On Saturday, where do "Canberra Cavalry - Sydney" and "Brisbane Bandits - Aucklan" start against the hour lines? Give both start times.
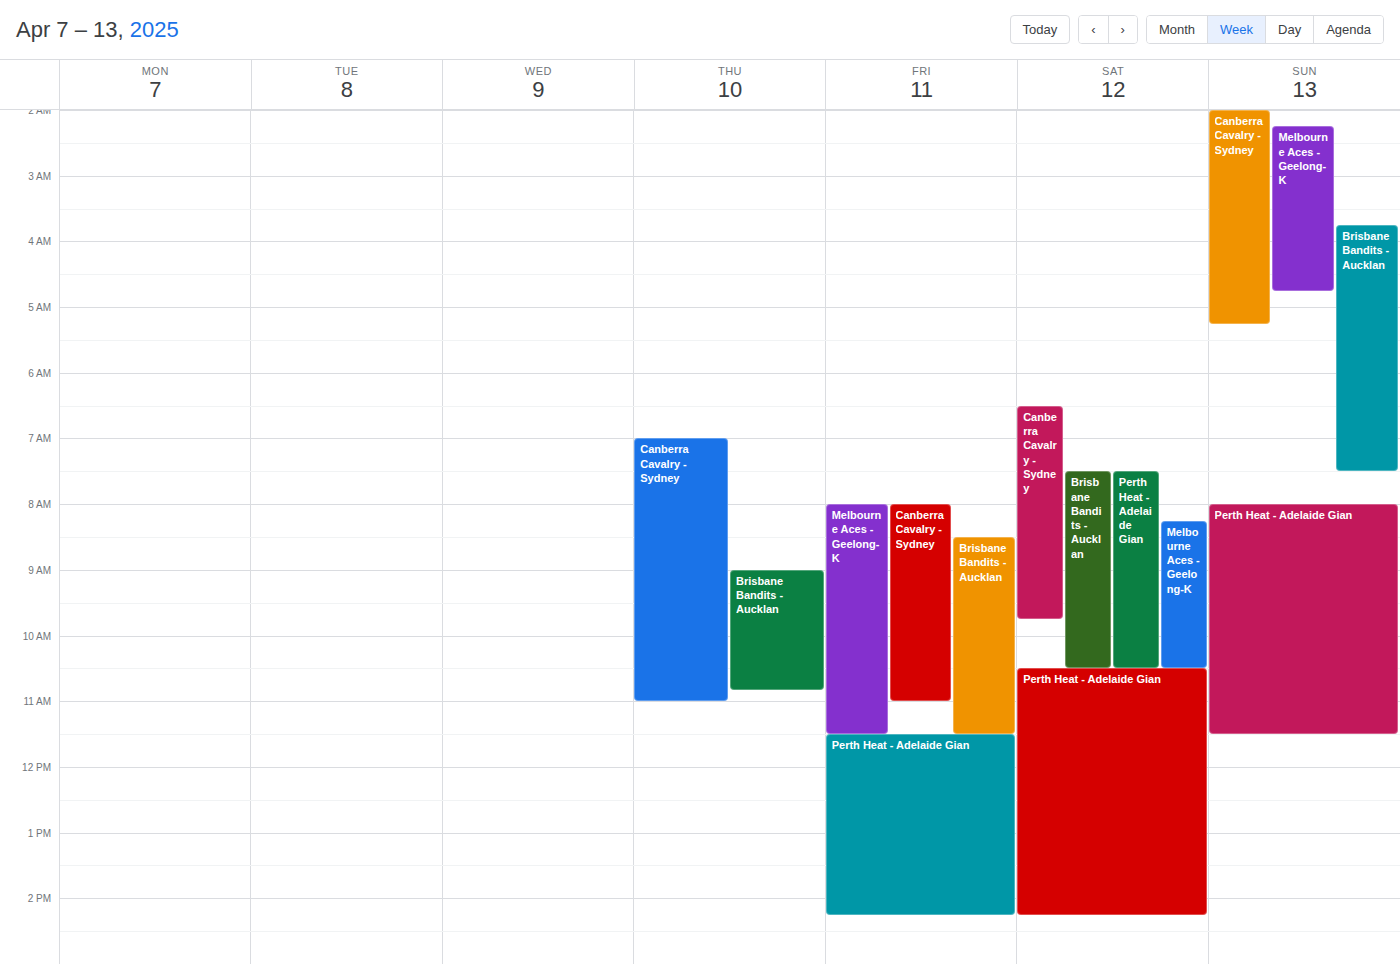
"Canberra Cavalry - Sydney": 6:30 AM, halfway between the 6 AM and 7 AM lines. "Brisbane Bandits - Aucklan": 7:30 AM, halfway between the 7 AM and 8 AM lines.